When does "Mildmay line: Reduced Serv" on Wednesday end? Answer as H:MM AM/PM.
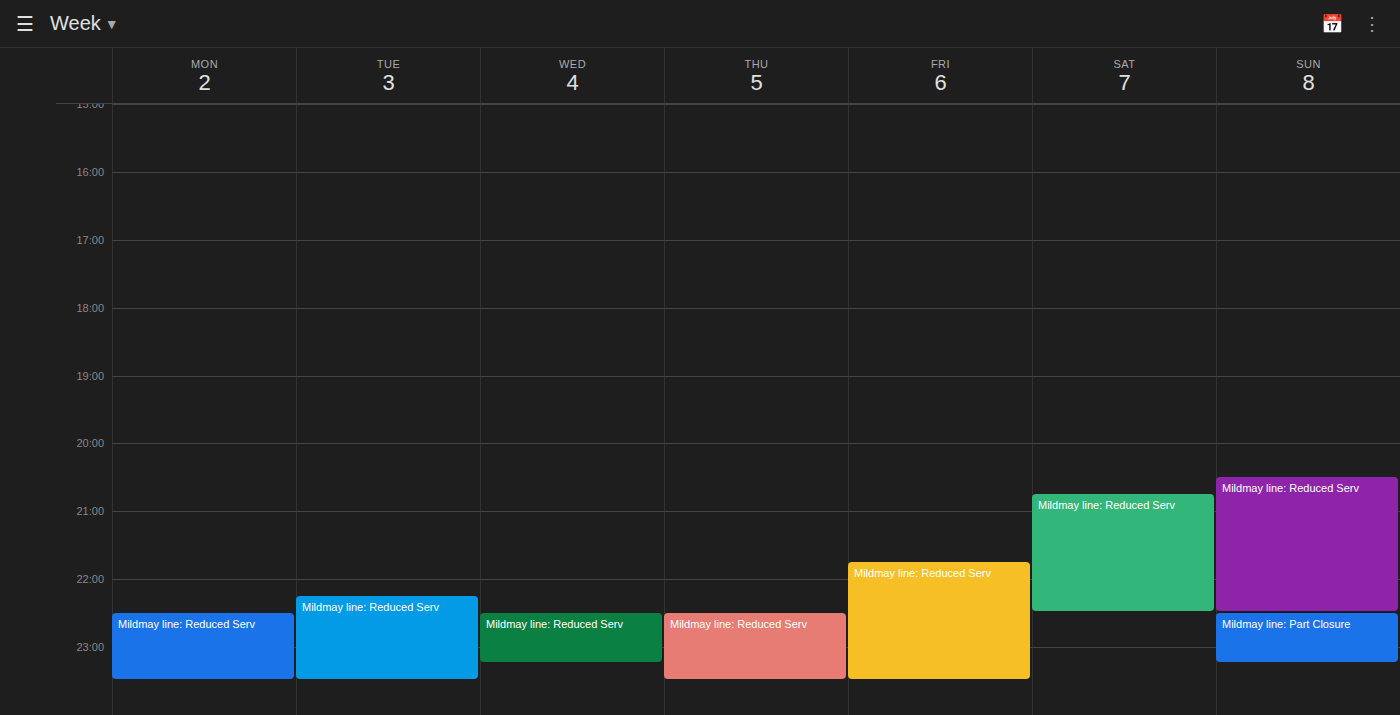
11:15 PM